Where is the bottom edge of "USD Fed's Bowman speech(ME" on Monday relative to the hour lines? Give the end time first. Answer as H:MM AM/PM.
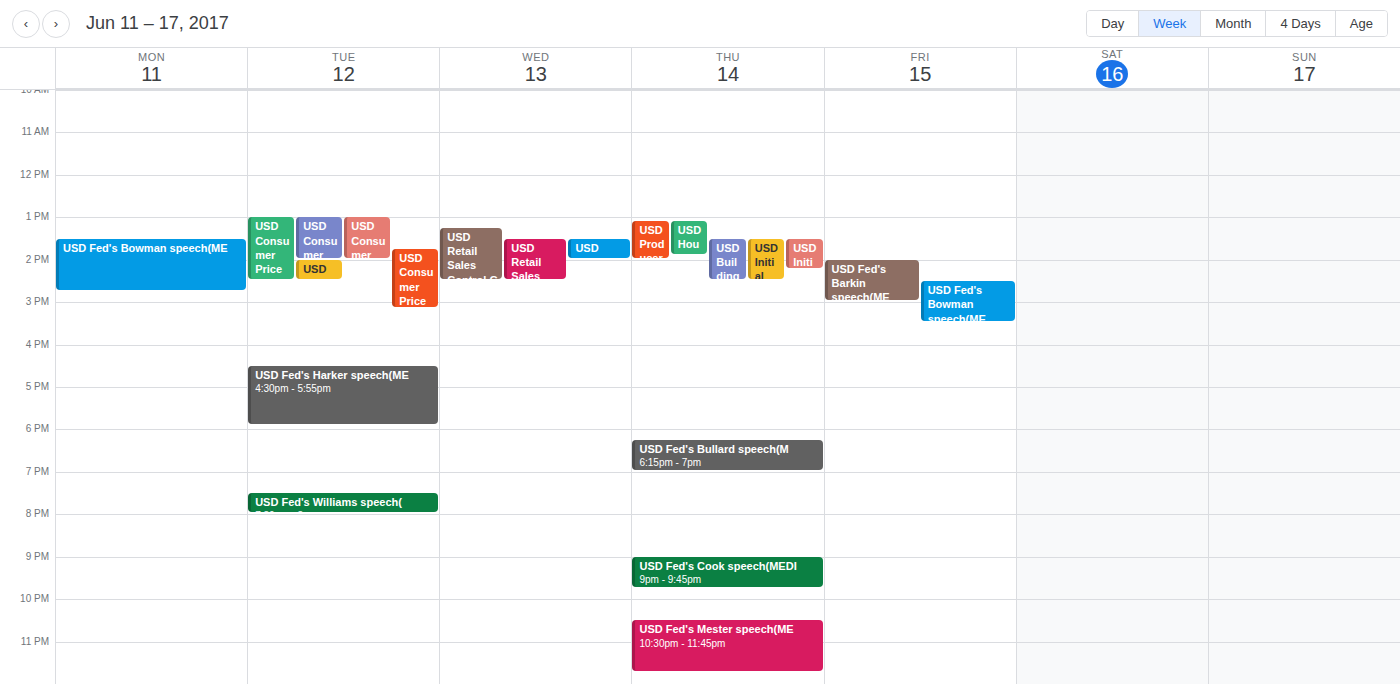
2:45 PM -- neither: three quarters of the way from the 2 PM line to the 3 PM line.